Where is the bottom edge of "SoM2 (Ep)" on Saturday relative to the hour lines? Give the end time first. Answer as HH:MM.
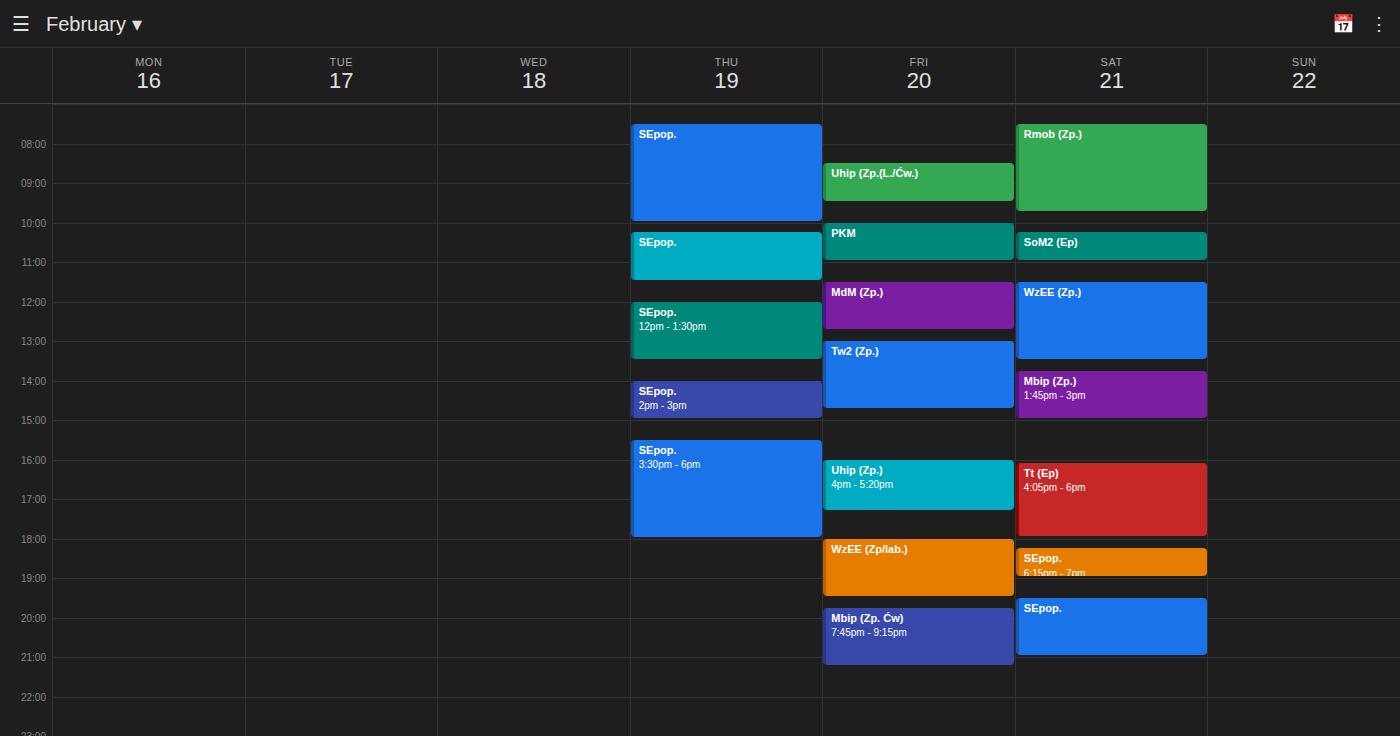
11:00 -- exactly on the 11:00 line.